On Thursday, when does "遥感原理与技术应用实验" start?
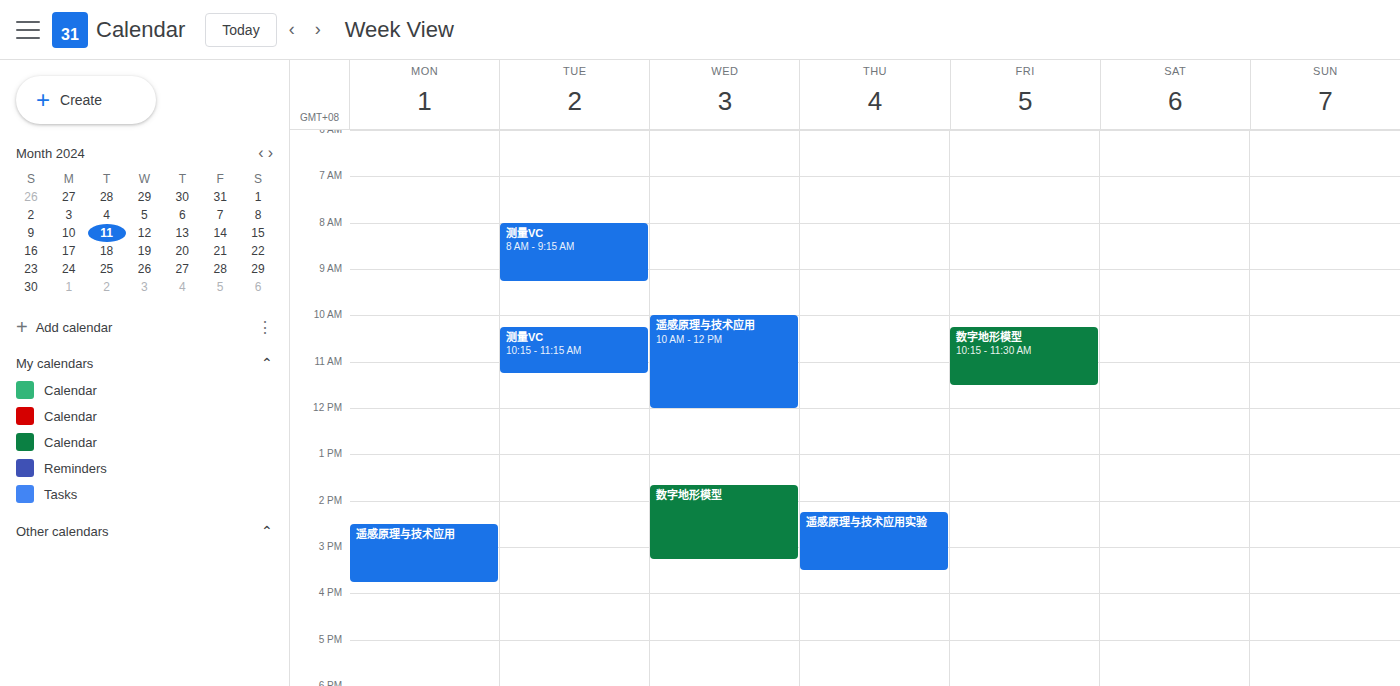
2:15 PM